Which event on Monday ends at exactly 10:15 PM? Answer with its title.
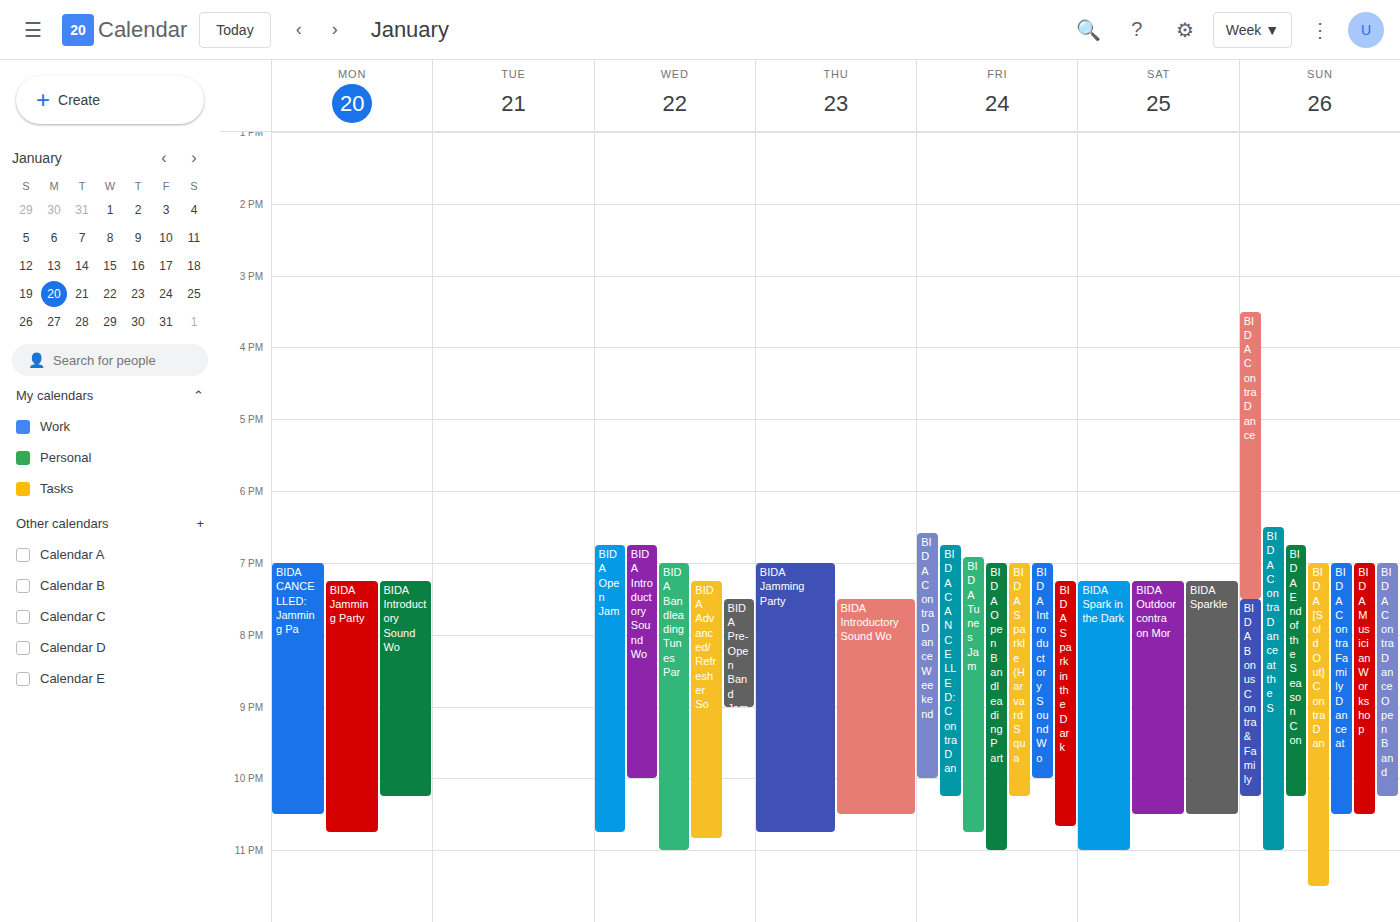
"BIDA Introductory Sound Wo"